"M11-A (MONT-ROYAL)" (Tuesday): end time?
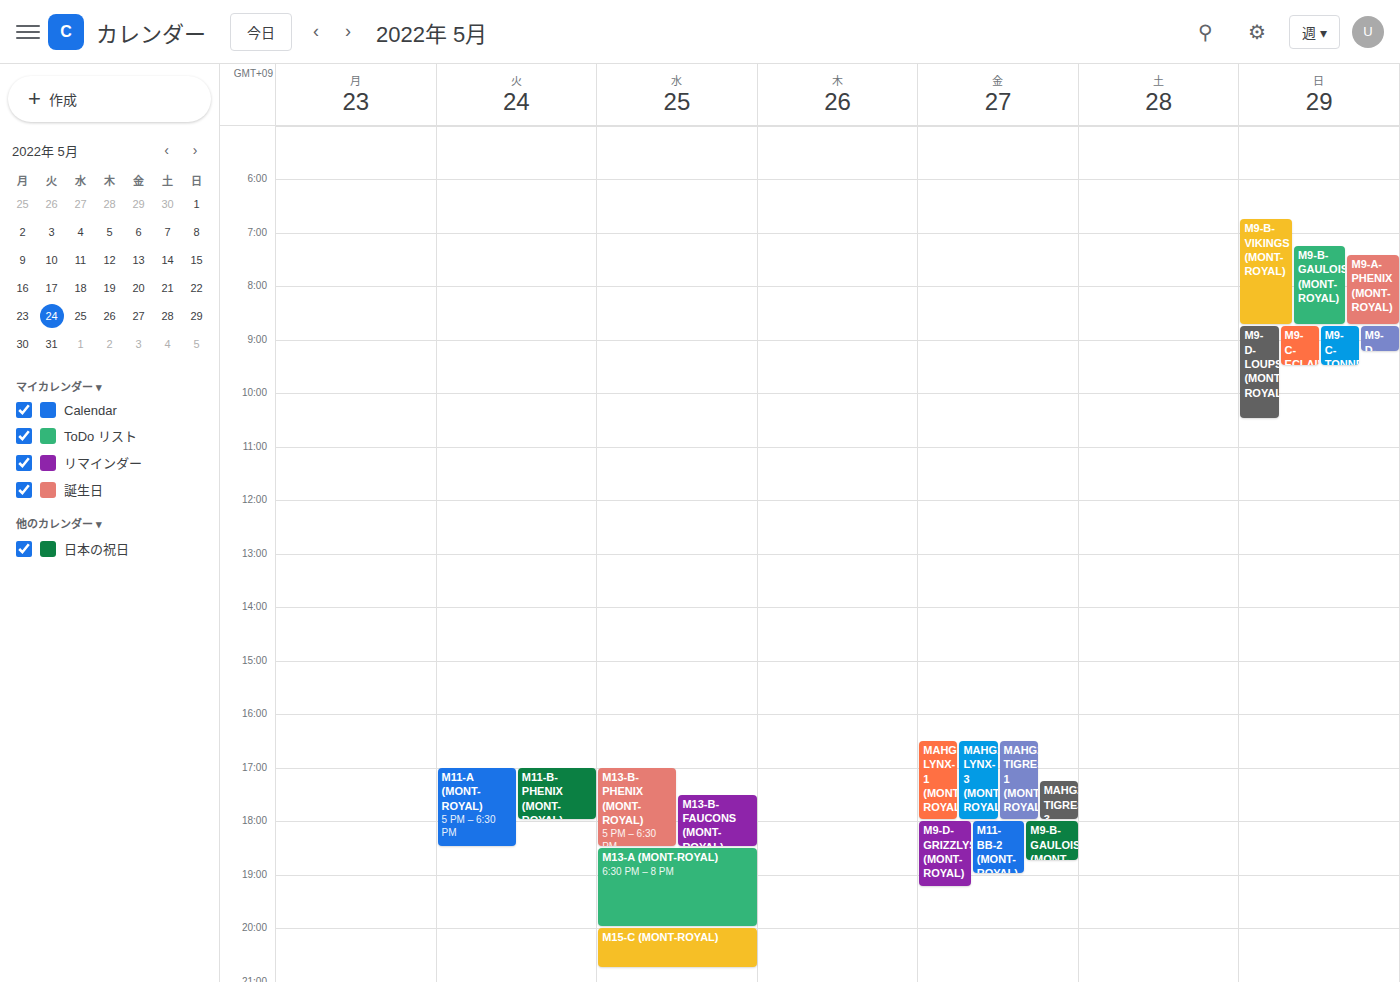
6:30 PM